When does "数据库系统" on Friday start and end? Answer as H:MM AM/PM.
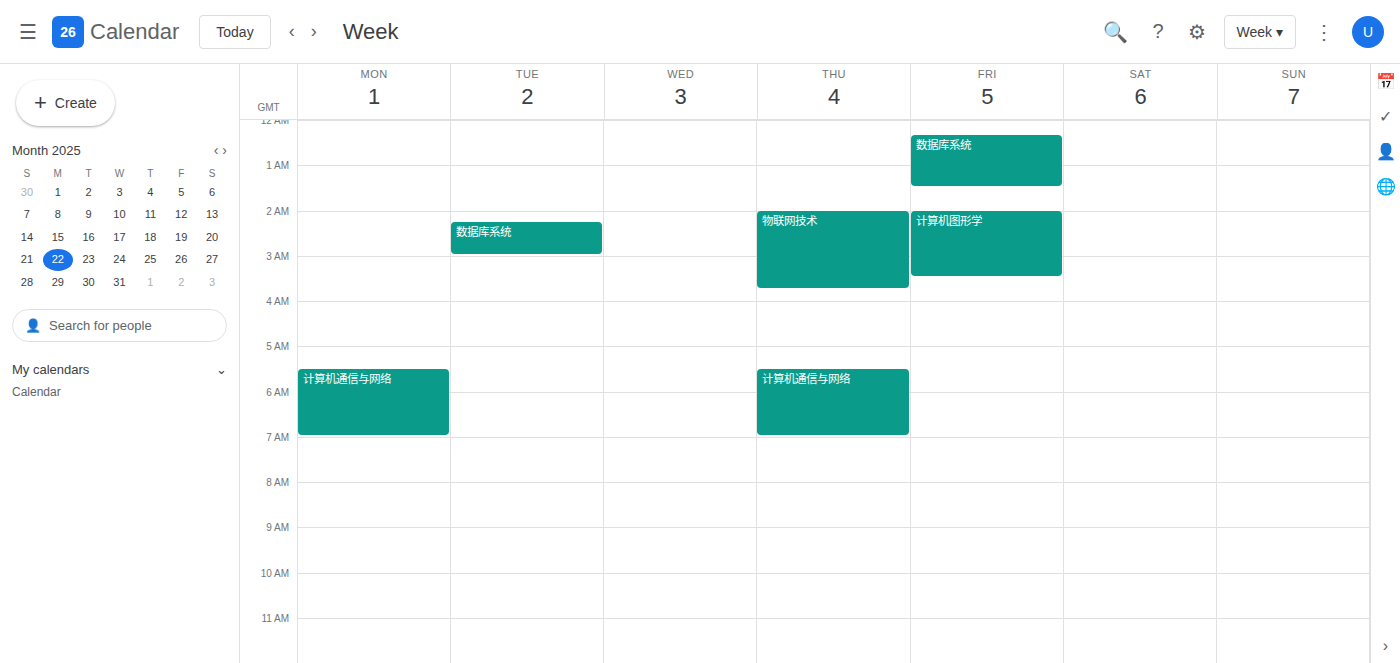
12:20 AM to 1:30 AM